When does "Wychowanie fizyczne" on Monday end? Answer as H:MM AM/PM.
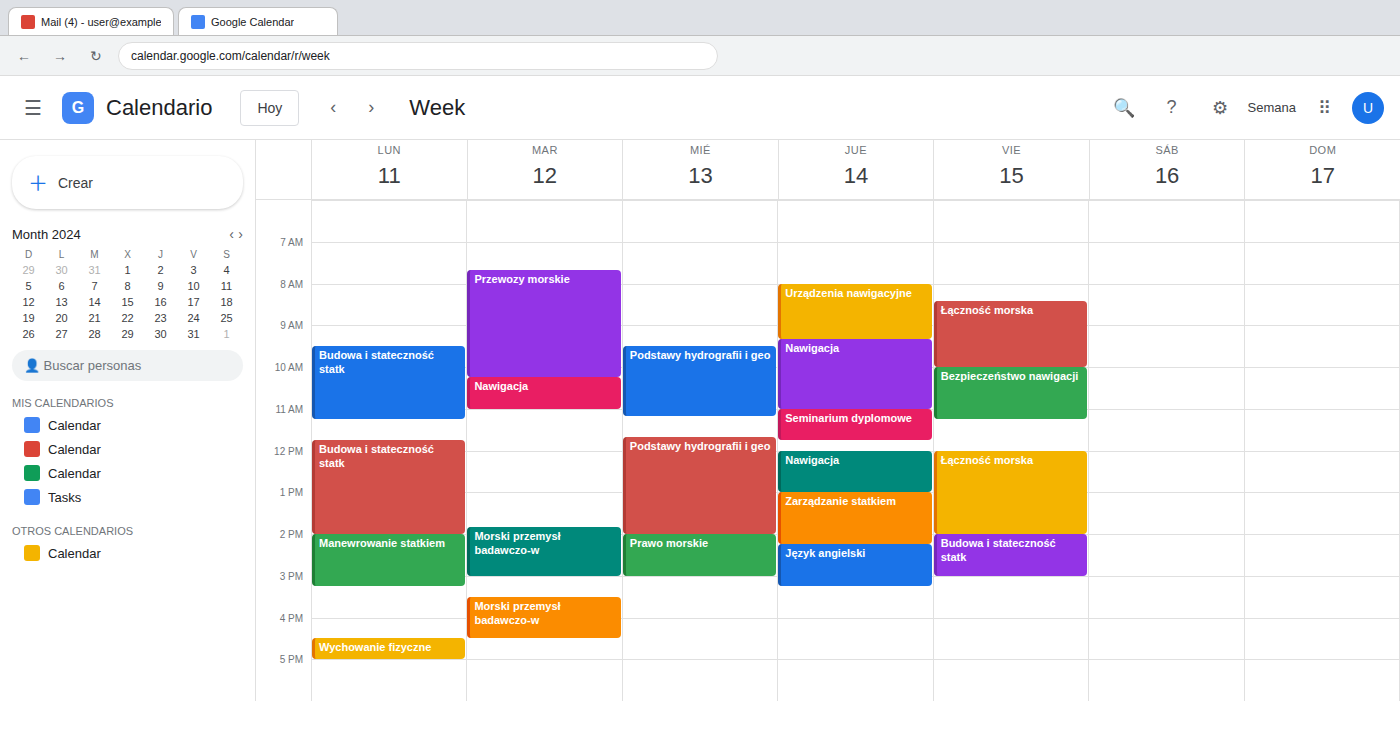
5:00 PM